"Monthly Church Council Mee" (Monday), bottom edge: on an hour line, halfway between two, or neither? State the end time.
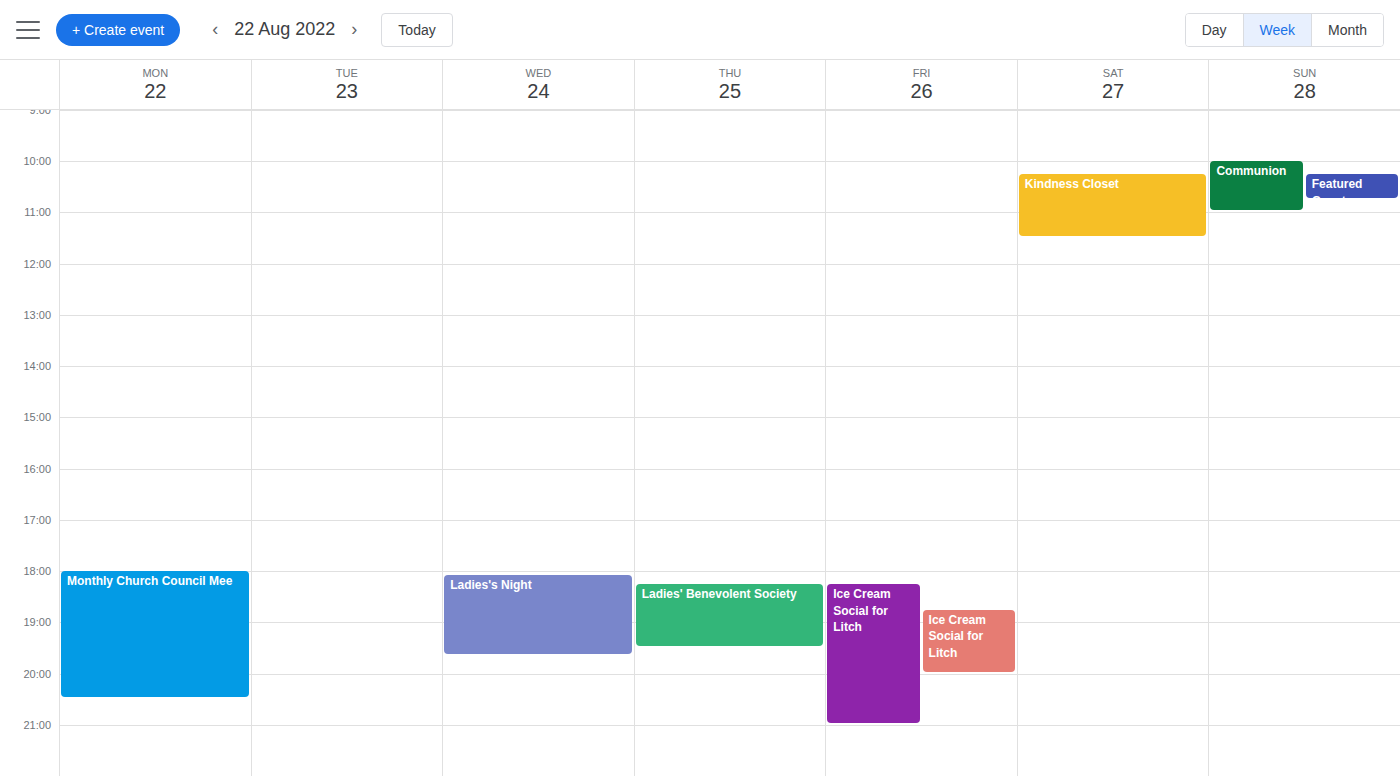
8:30 PM -- halfway between the 8 PM and 9 PM lines.